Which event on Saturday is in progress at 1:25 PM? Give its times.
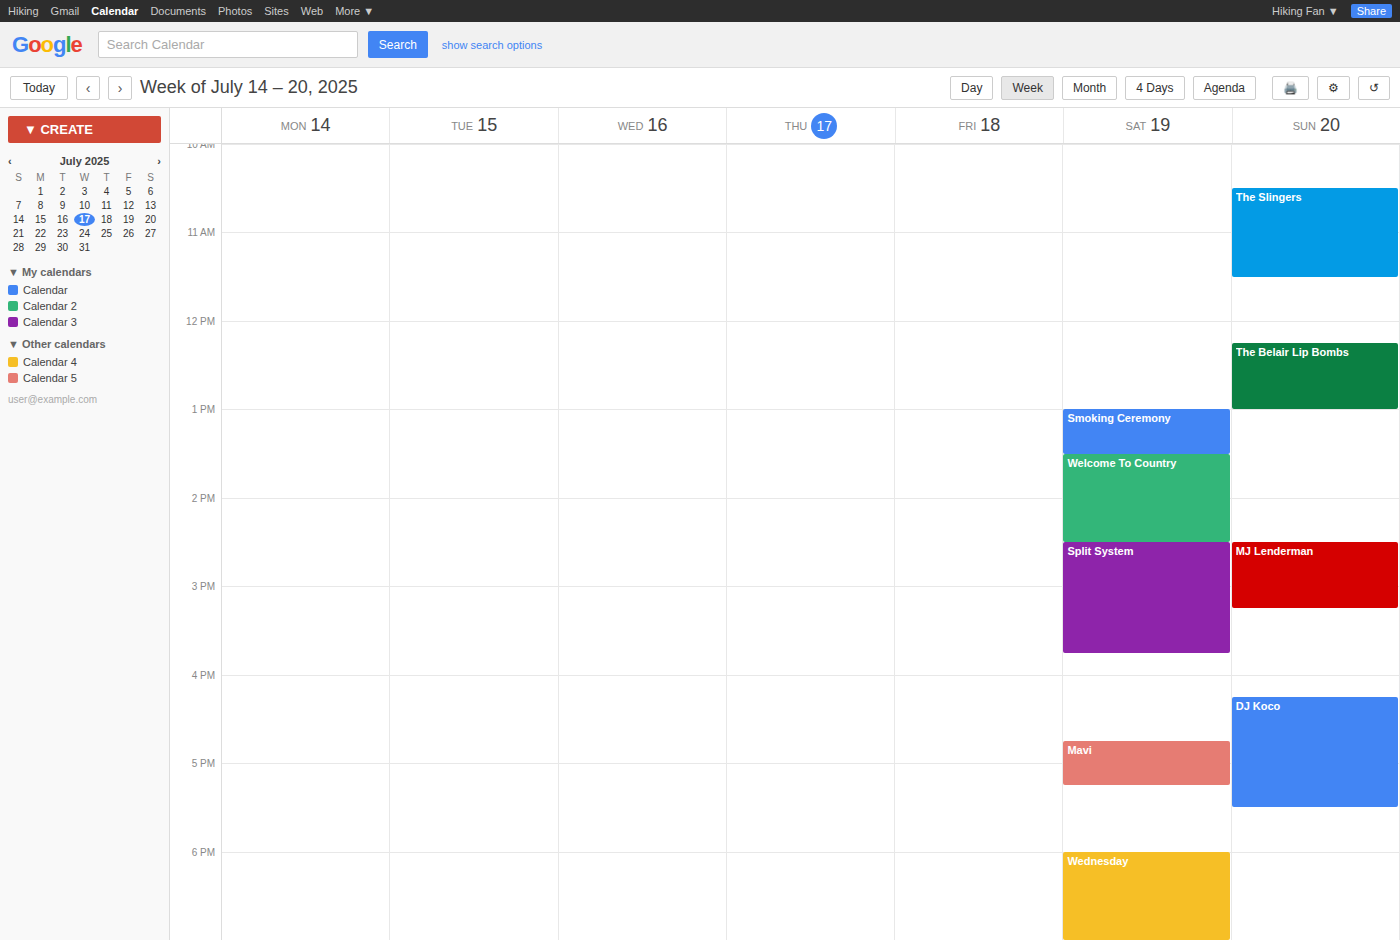
"Smoking Ceremony", 1:00 PM to 1:30 PM